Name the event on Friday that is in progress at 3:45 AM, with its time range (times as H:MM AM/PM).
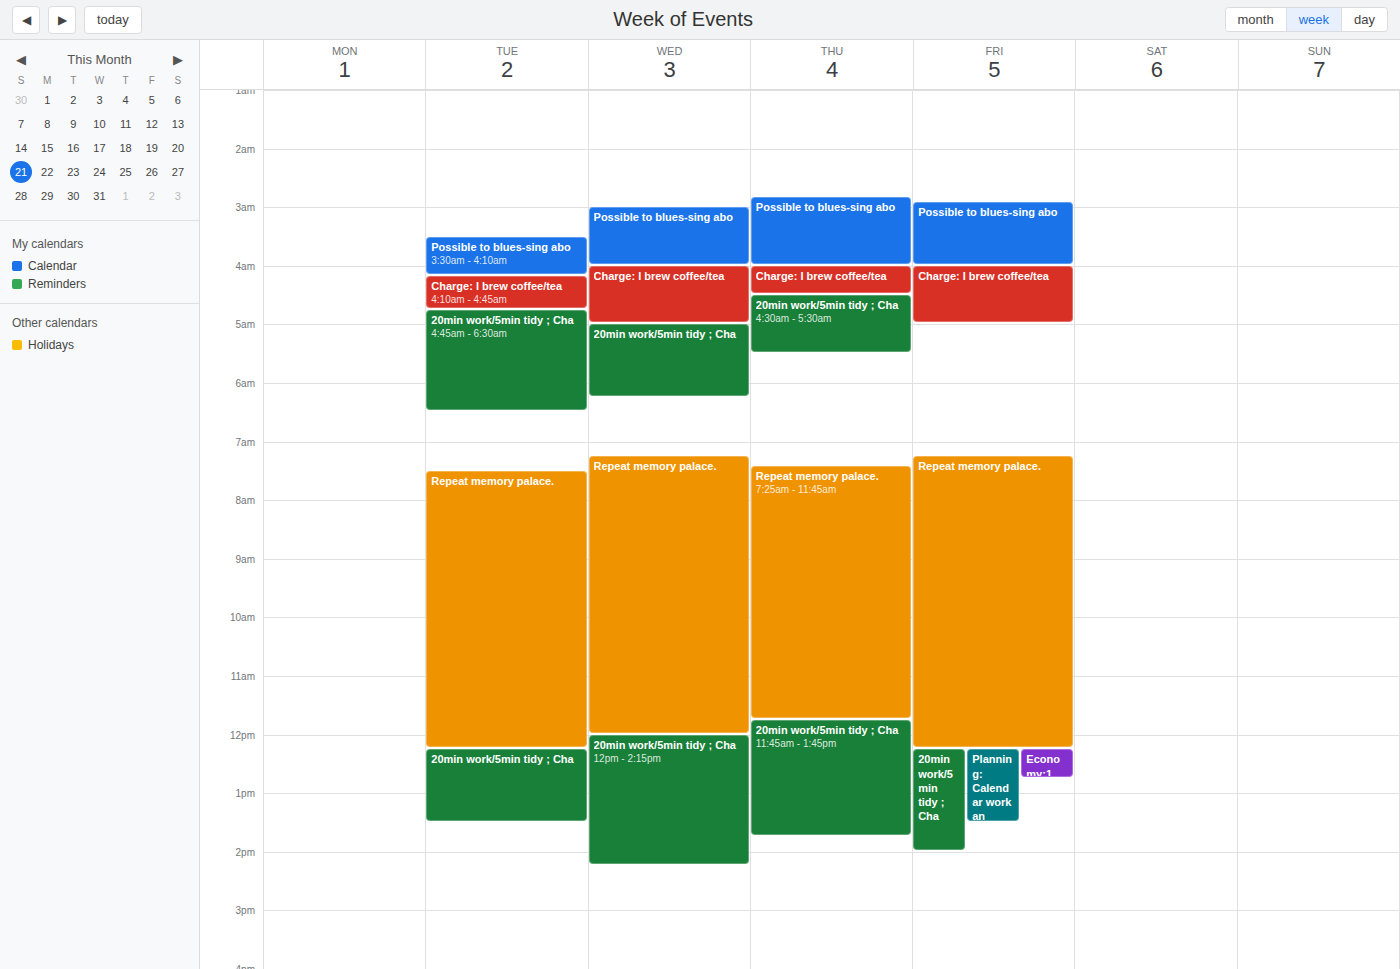
"Possible to blues-sing abo", 2:55 AM to 4:00 AM